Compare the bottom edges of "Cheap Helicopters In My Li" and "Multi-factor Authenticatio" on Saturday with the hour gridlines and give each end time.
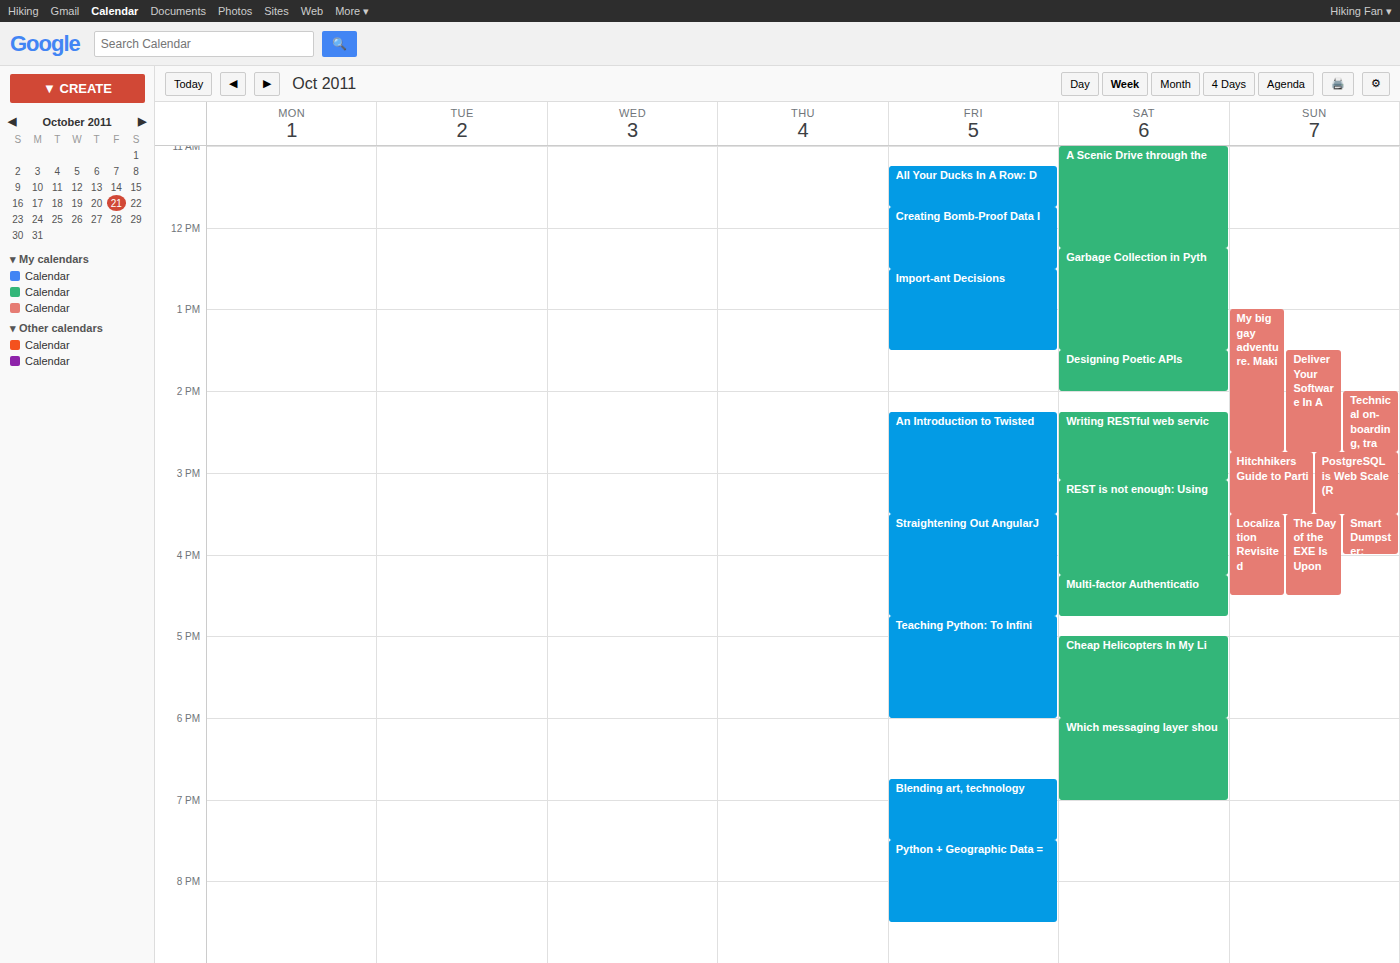
"Cheap Helicopters In My Li": 18:00, exactly on the 18:00 line. "Multi-factor Authenticatio": 16:45, neither: three quarters of the way from the 16:00 line to the 17:00 line.